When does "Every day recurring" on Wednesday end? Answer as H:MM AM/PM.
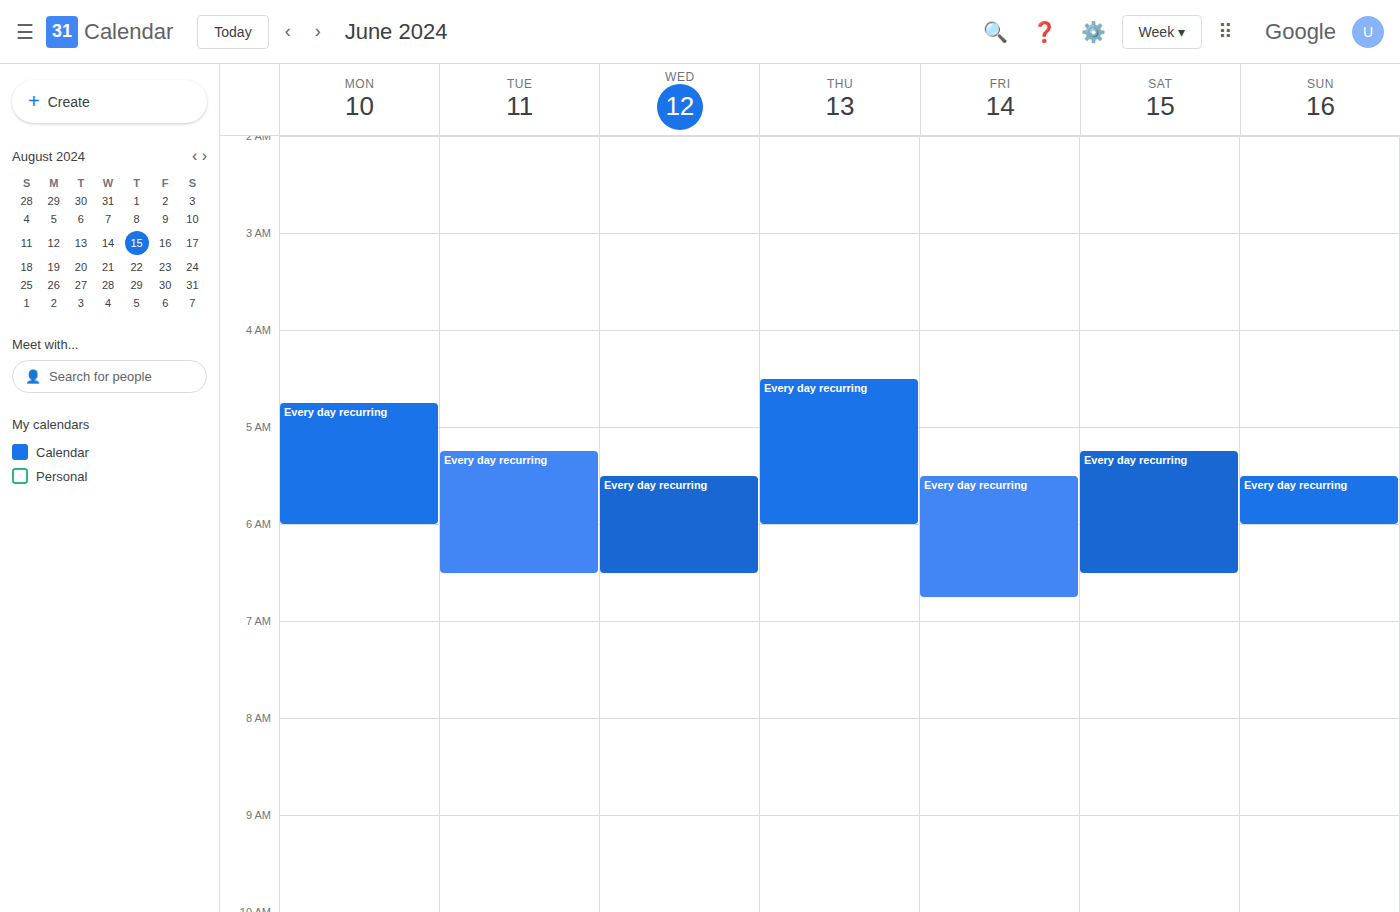
6:30 AM